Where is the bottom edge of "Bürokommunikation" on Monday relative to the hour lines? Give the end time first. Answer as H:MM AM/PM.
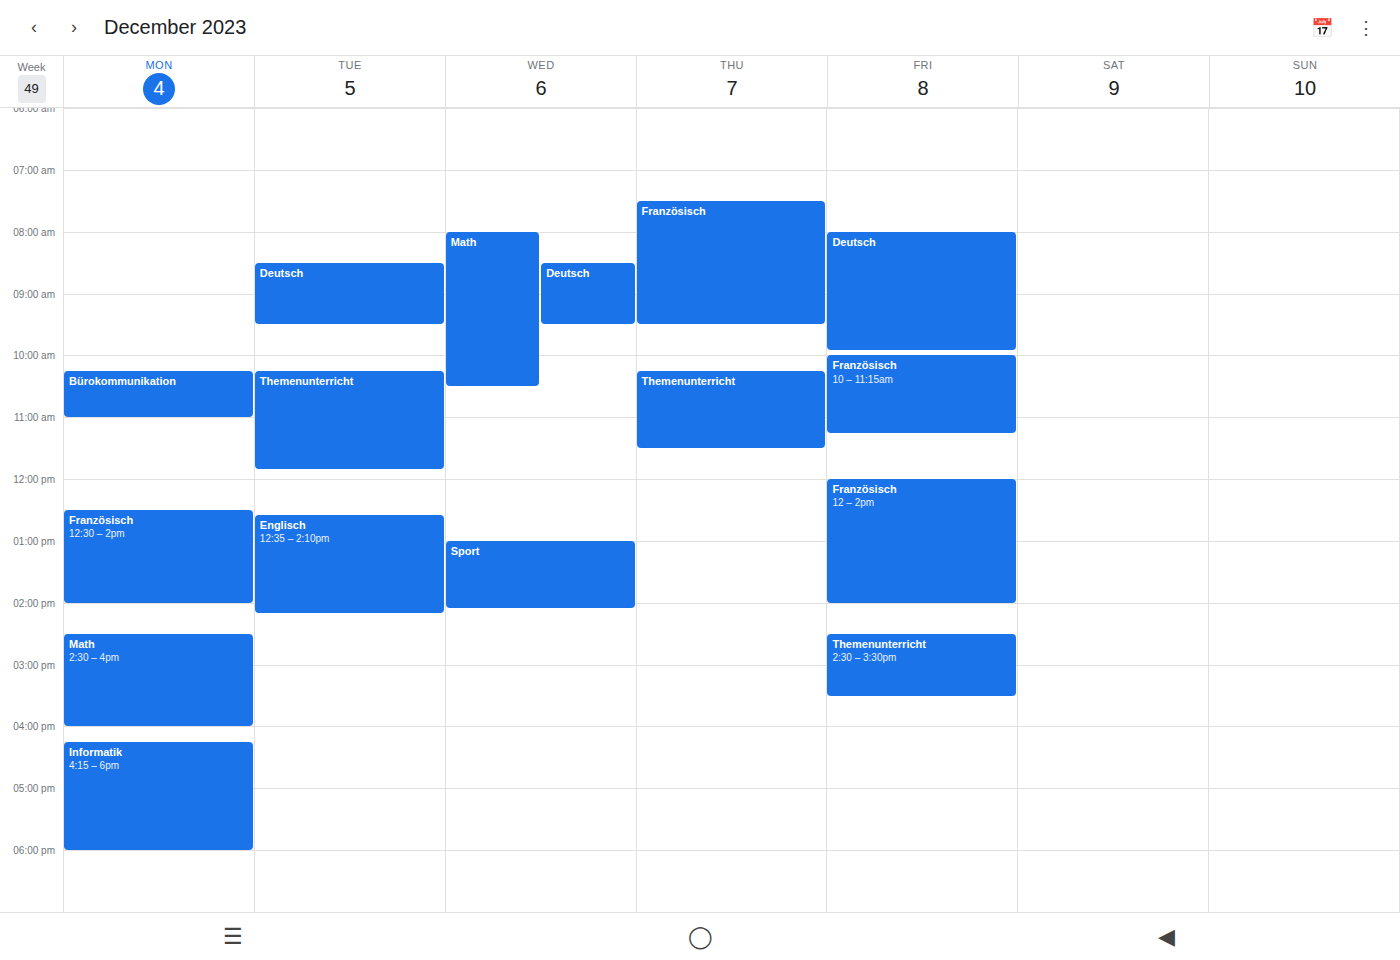
11:00 AM -- exactly on the 11 AM line.